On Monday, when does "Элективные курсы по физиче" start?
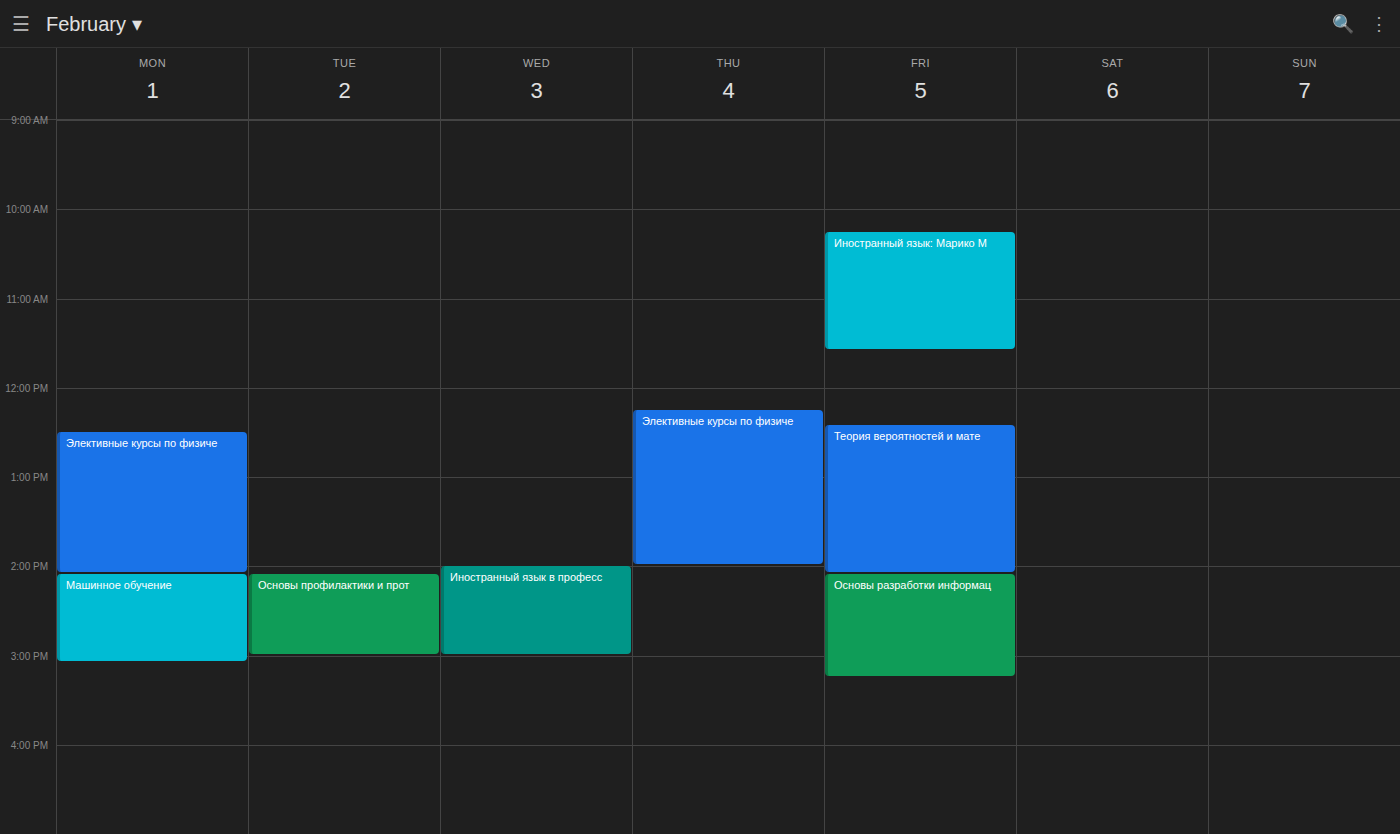
12:30 PM